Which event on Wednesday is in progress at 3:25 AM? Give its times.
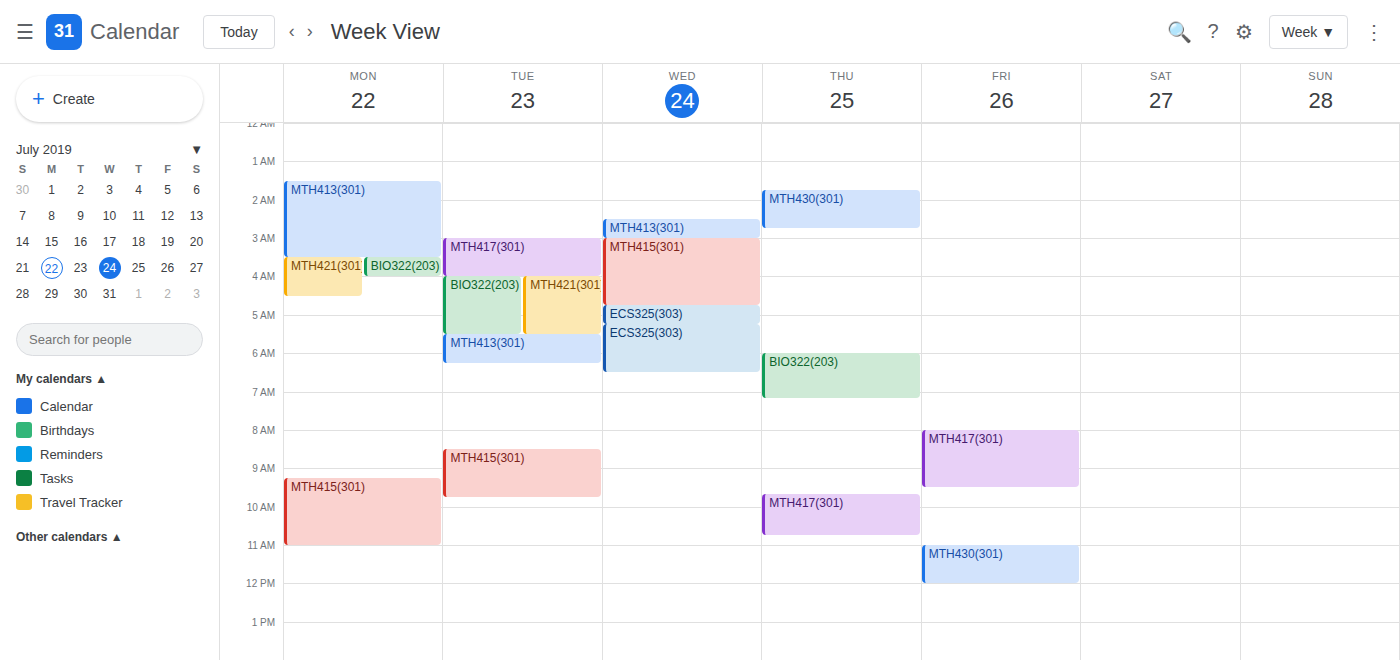
"MTH415(301)", 3:00 AM to 4:45 AM